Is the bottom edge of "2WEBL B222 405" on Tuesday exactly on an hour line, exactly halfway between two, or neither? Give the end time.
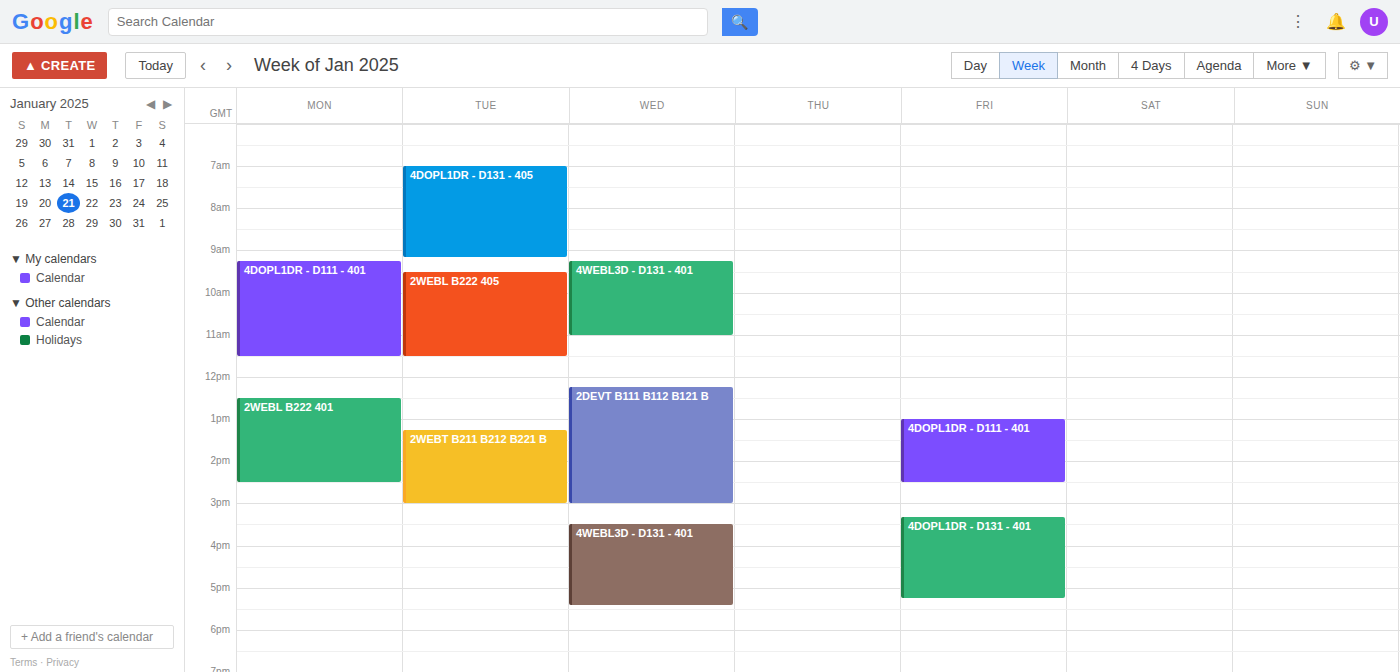
11:30 AM -- halfway between the 11 AM and 12 PM lines.